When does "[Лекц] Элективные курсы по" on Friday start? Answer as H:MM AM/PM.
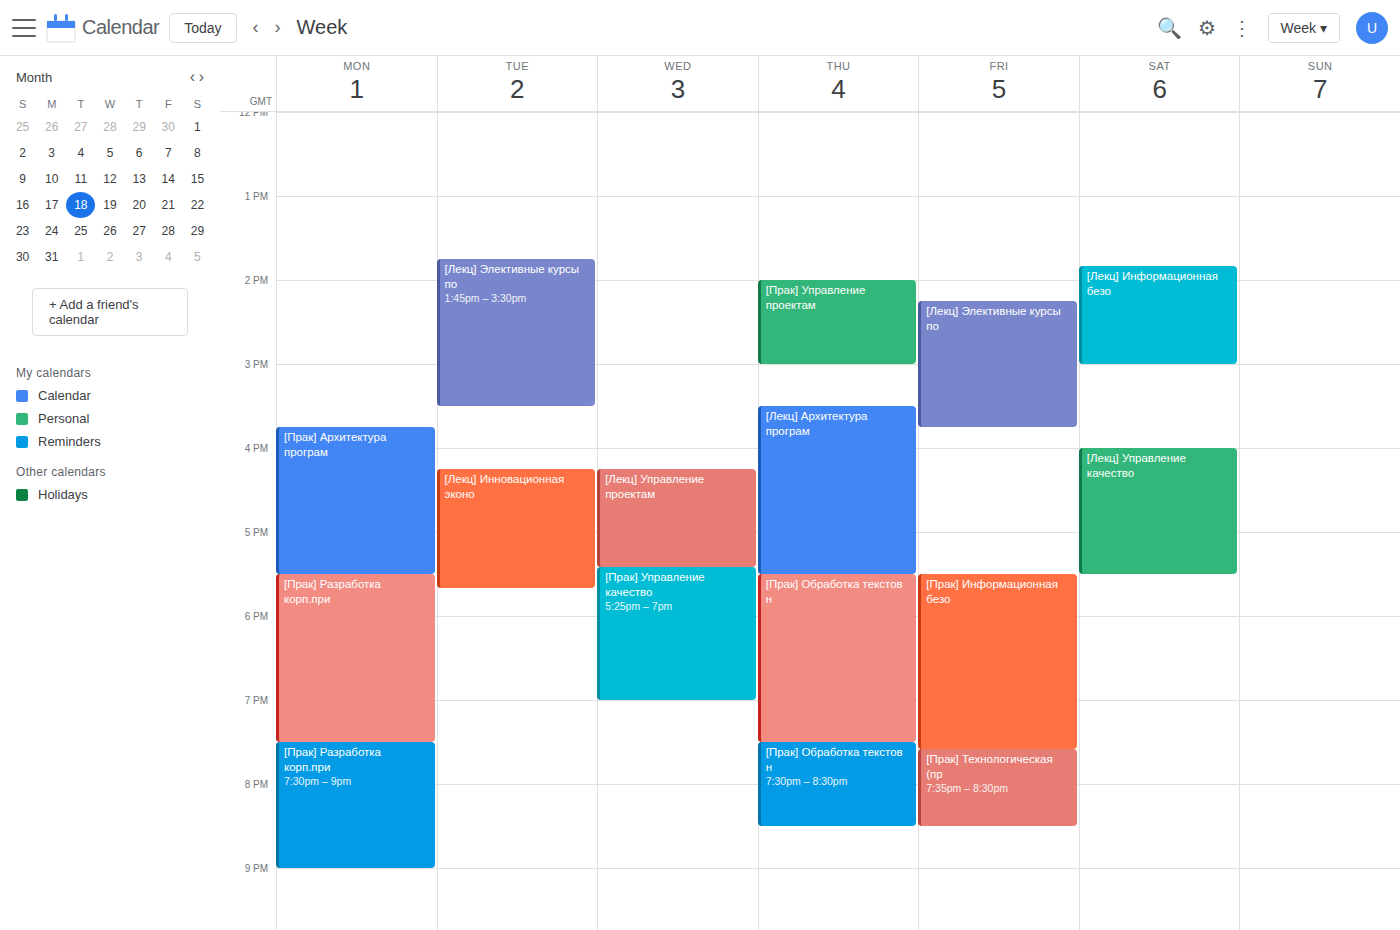
2:15 PM